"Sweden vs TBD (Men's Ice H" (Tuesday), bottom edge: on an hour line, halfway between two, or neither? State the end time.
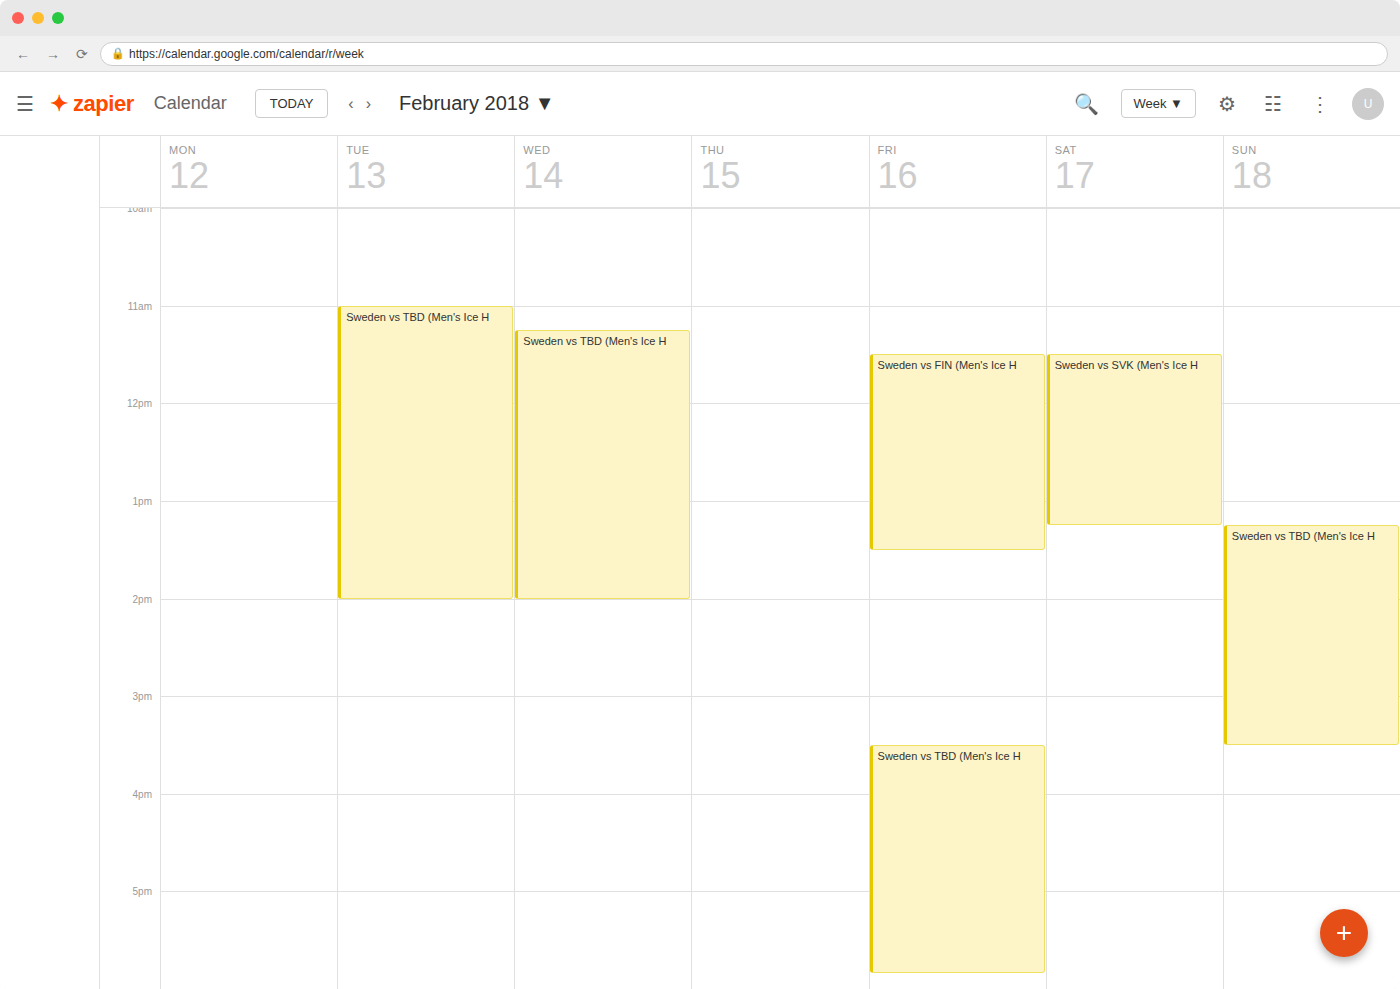
2:00 PM -- exactly on the 2 PM line.